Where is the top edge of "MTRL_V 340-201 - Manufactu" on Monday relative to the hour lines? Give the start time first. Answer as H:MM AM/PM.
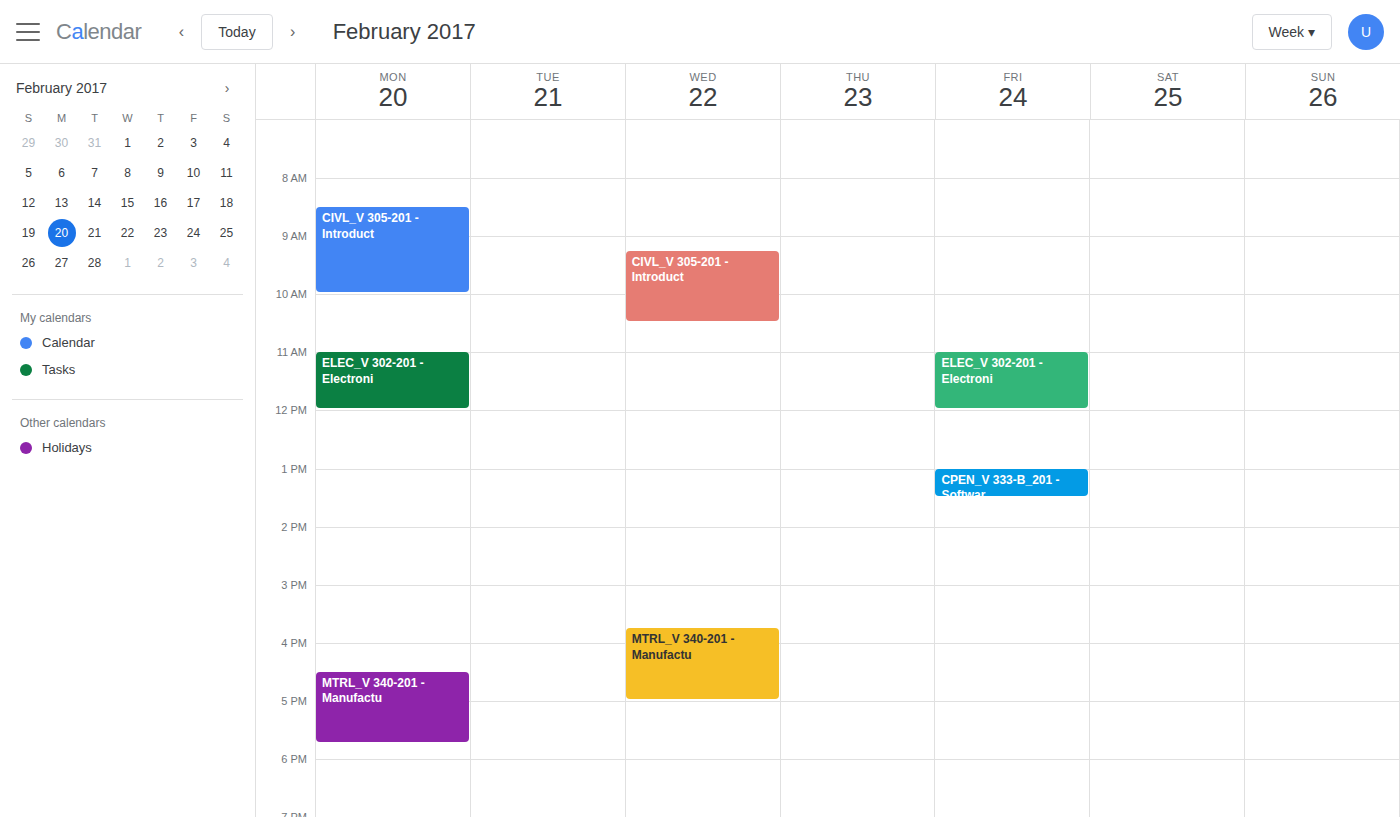
4:30 PM -- halfway between the 4 PM and 5 PM lines.